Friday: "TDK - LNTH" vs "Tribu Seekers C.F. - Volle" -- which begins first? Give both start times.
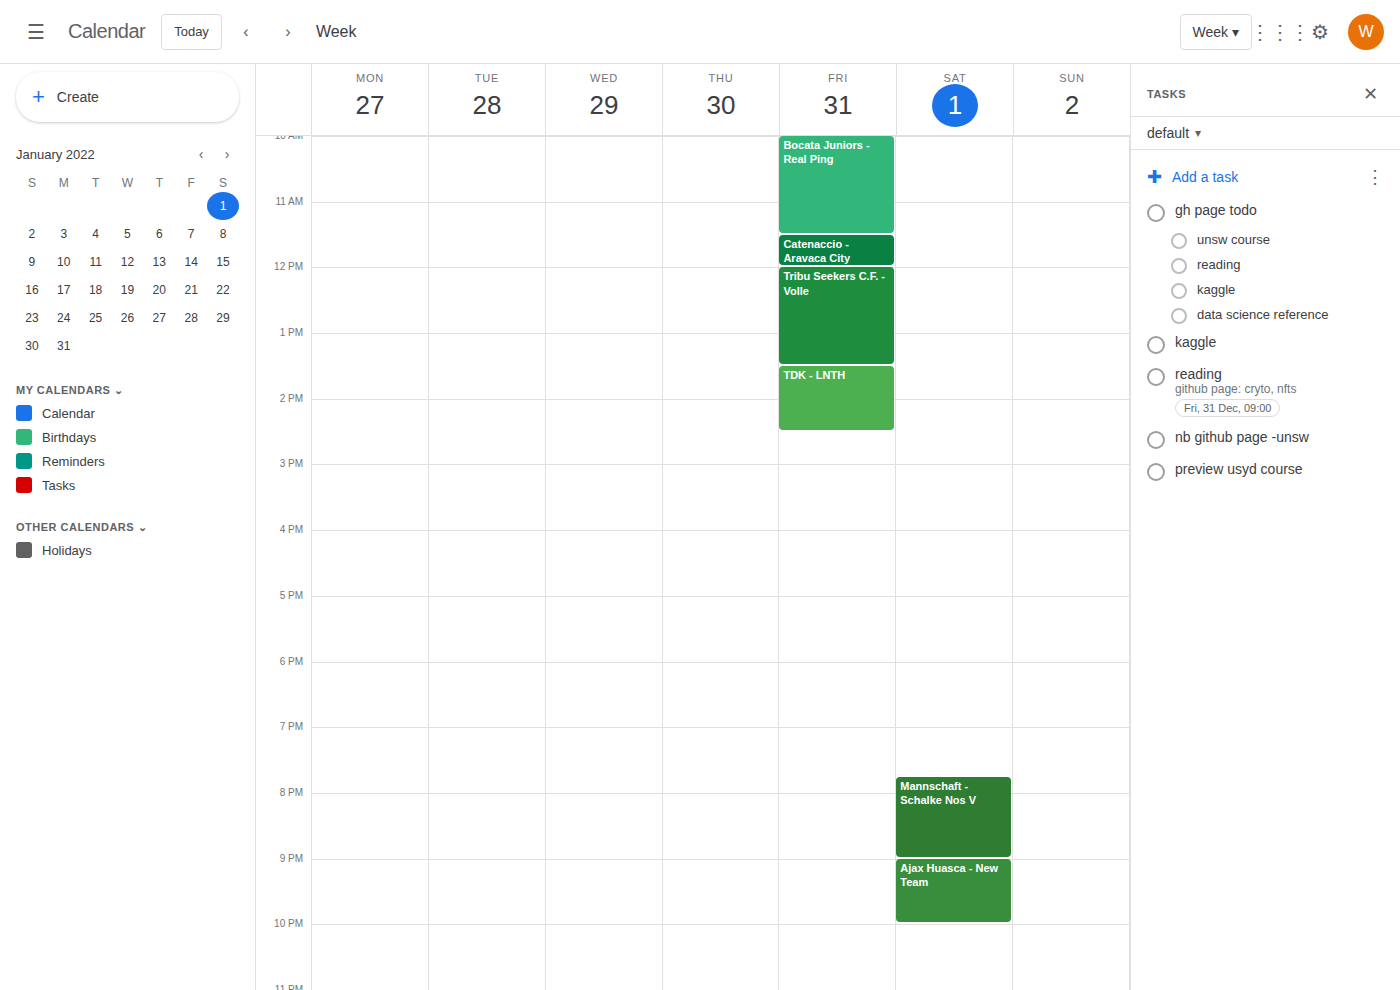
"Tribu Seekers C.F. - Volle" 12:00 PM; "TDK - LNTH" 1:30 PM.